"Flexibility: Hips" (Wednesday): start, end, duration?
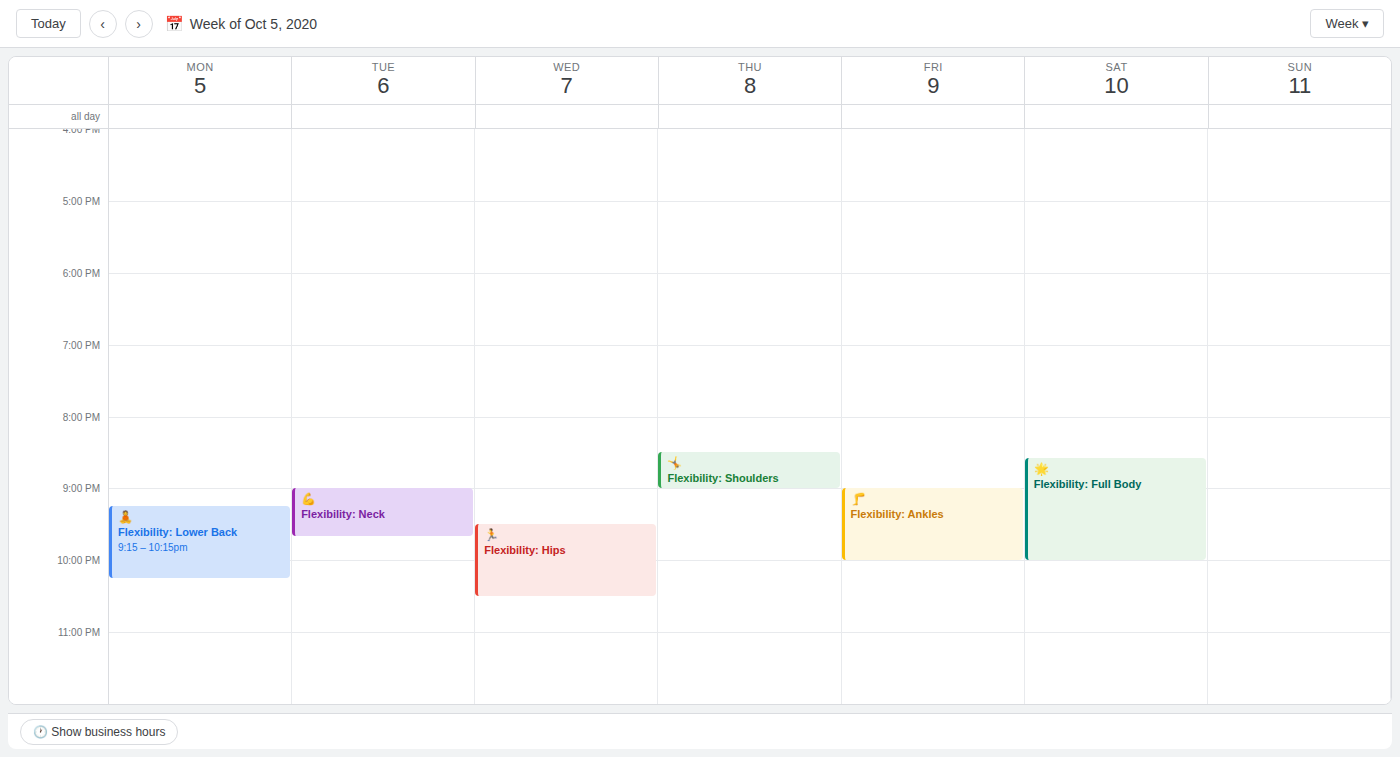
9:30 PM to 10:30 PM, 1 hour